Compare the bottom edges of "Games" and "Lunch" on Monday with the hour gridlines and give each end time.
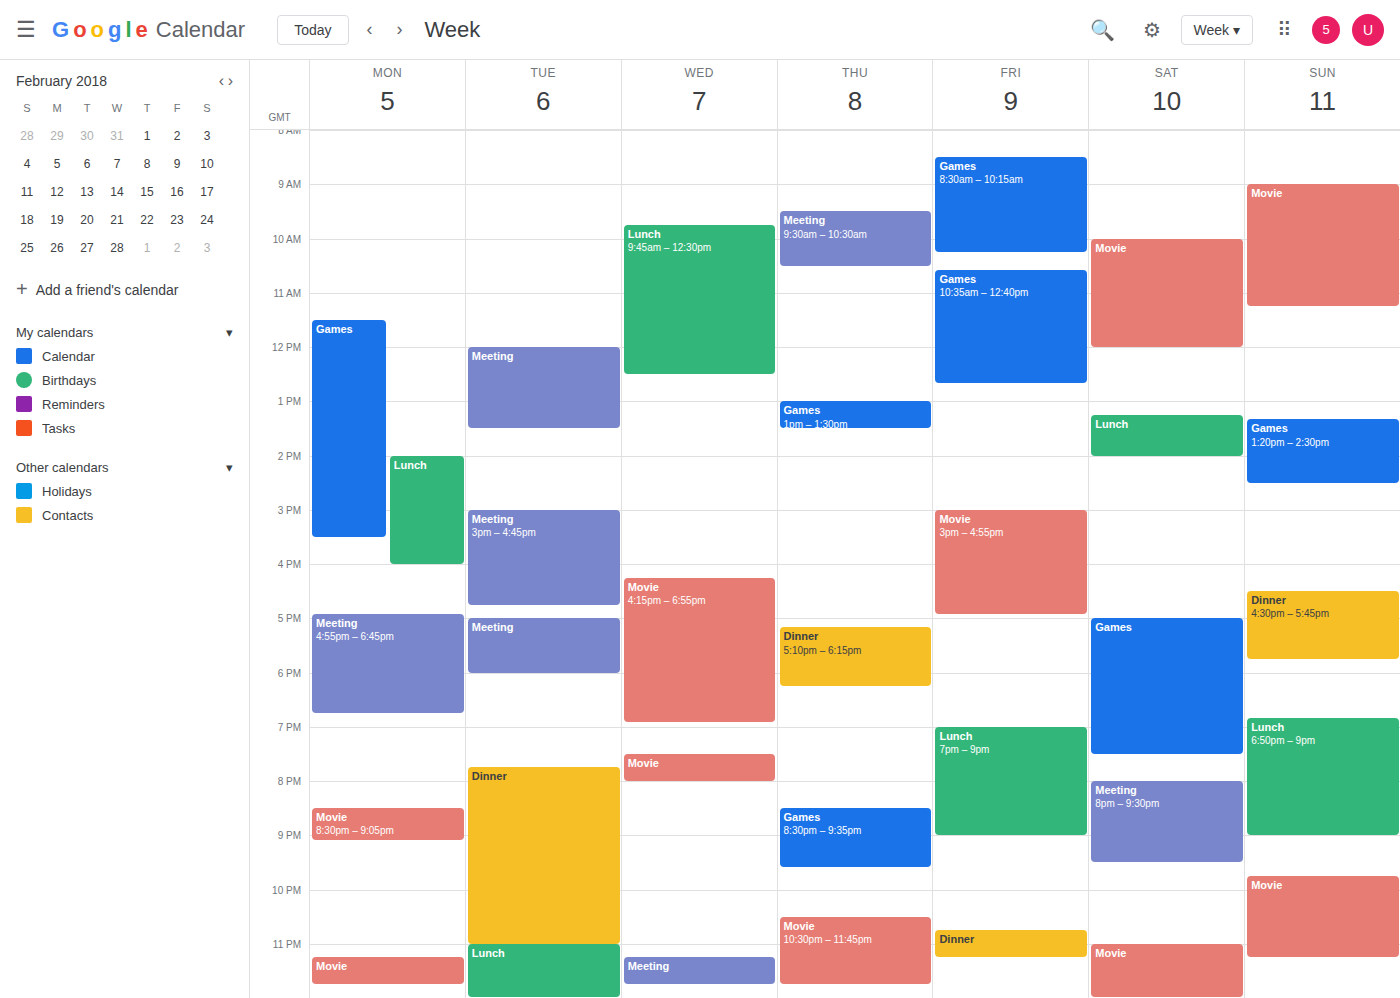
"Games": 3:30 PM, halfway between the 3 PM and 4 PM lines. "Lunch": 4:00 PM, exactly on the 4 PM line.